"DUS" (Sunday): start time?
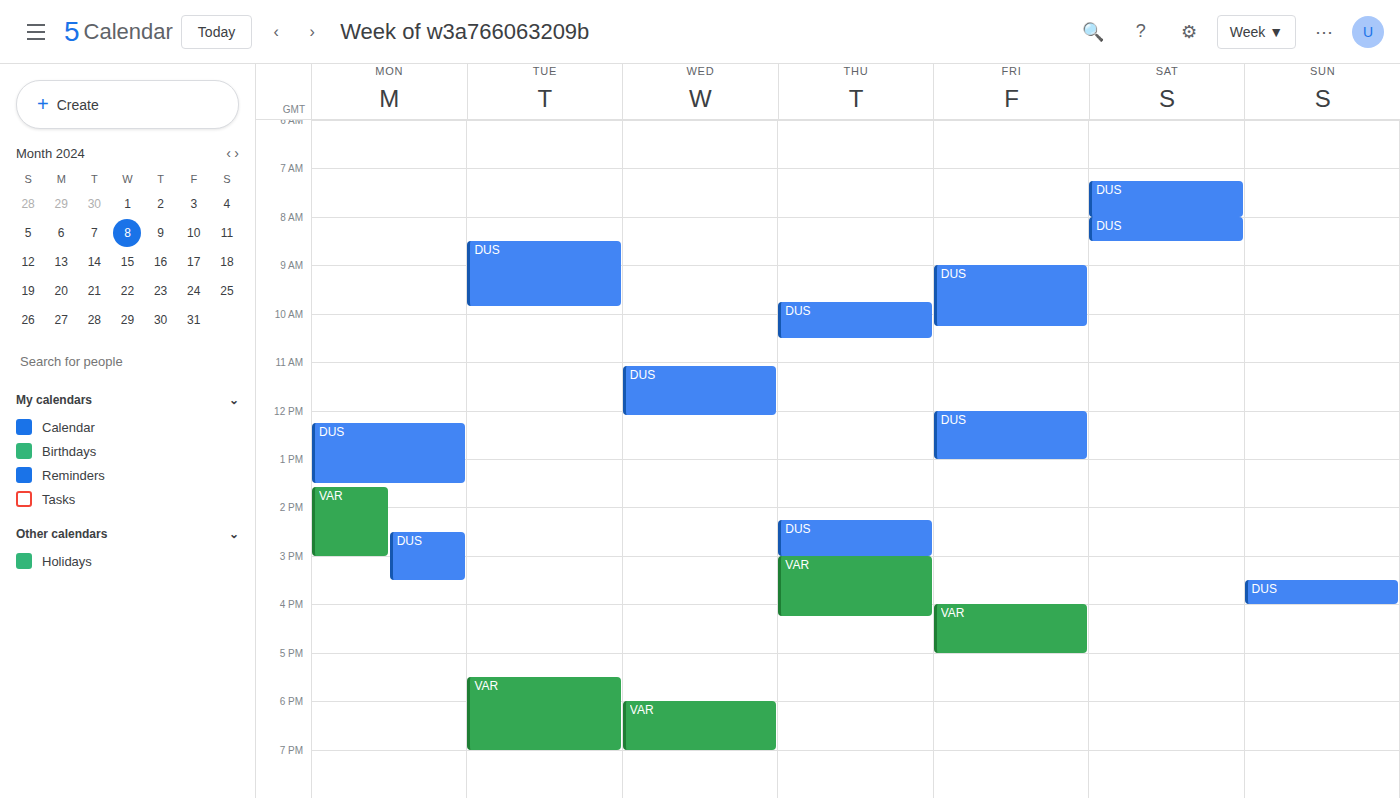
3:30 PM